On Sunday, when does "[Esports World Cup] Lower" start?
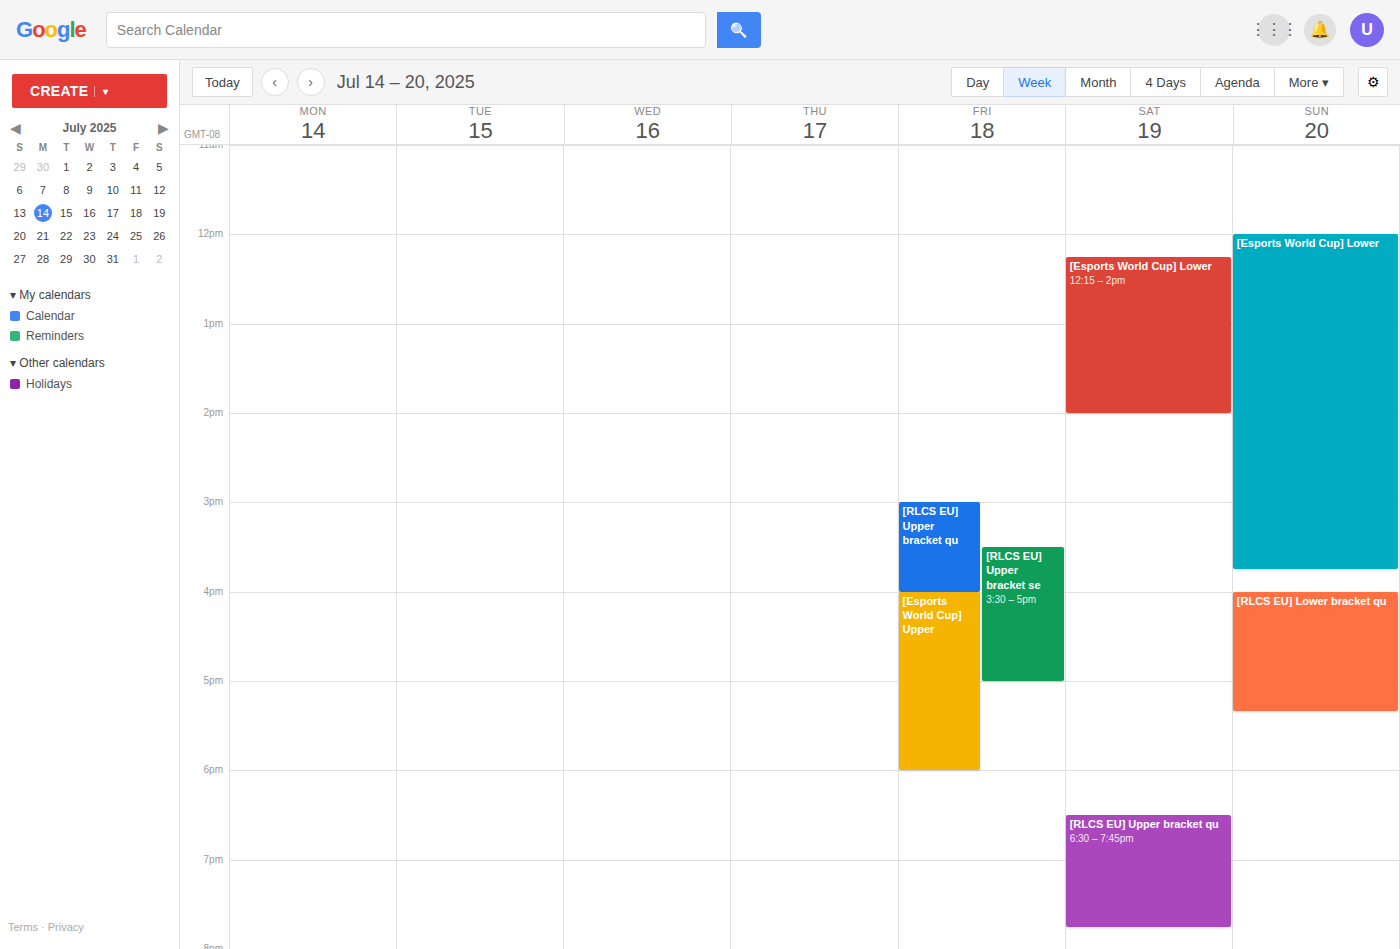
12:00 PM